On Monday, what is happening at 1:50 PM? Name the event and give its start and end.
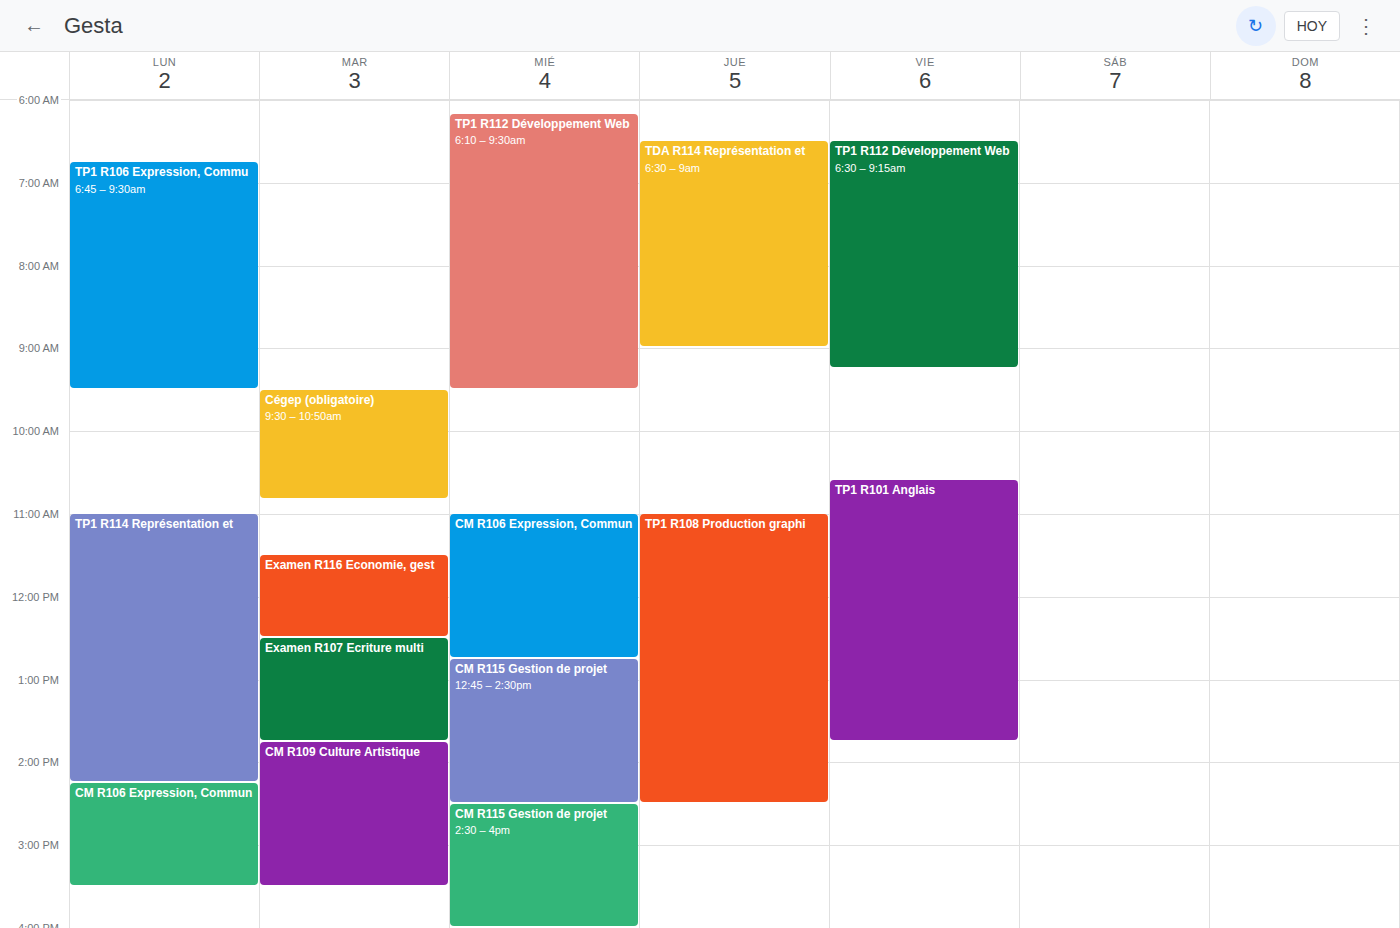
"TP1 R114 Représentation et", 11:00 AM to 2:15 PM